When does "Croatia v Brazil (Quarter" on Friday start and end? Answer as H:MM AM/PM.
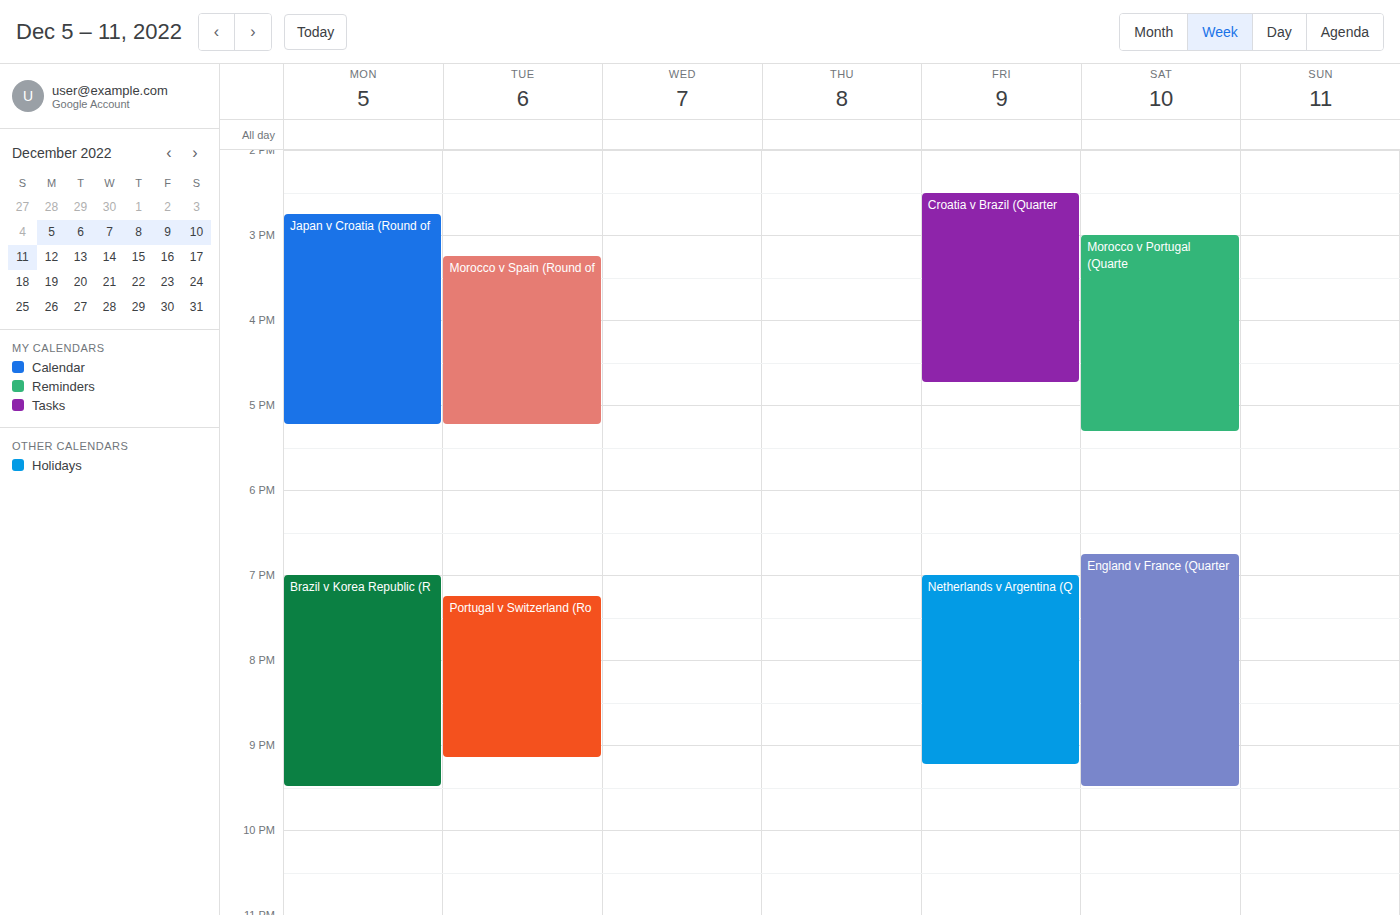
2:30 PM to 4:45 PM